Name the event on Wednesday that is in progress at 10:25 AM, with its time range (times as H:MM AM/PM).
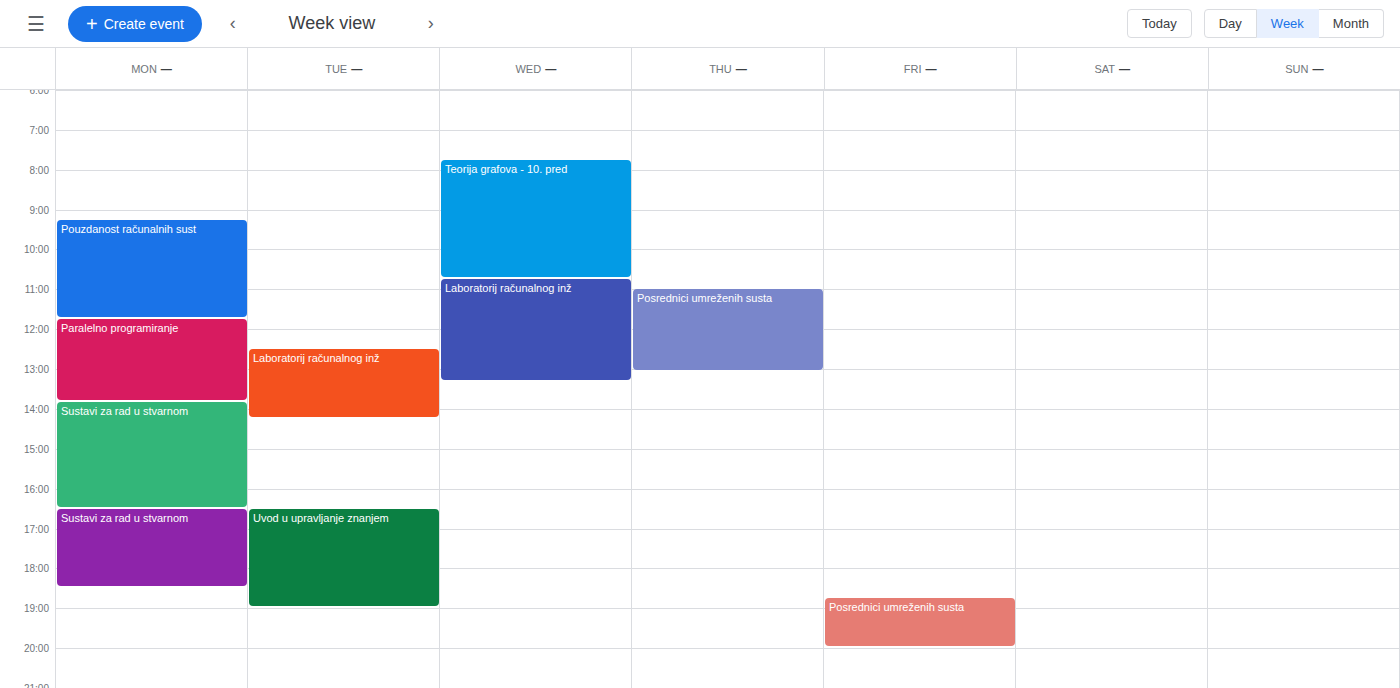
"Teorija grafova - 10. pred", 7:45 AM to 10:45 AM